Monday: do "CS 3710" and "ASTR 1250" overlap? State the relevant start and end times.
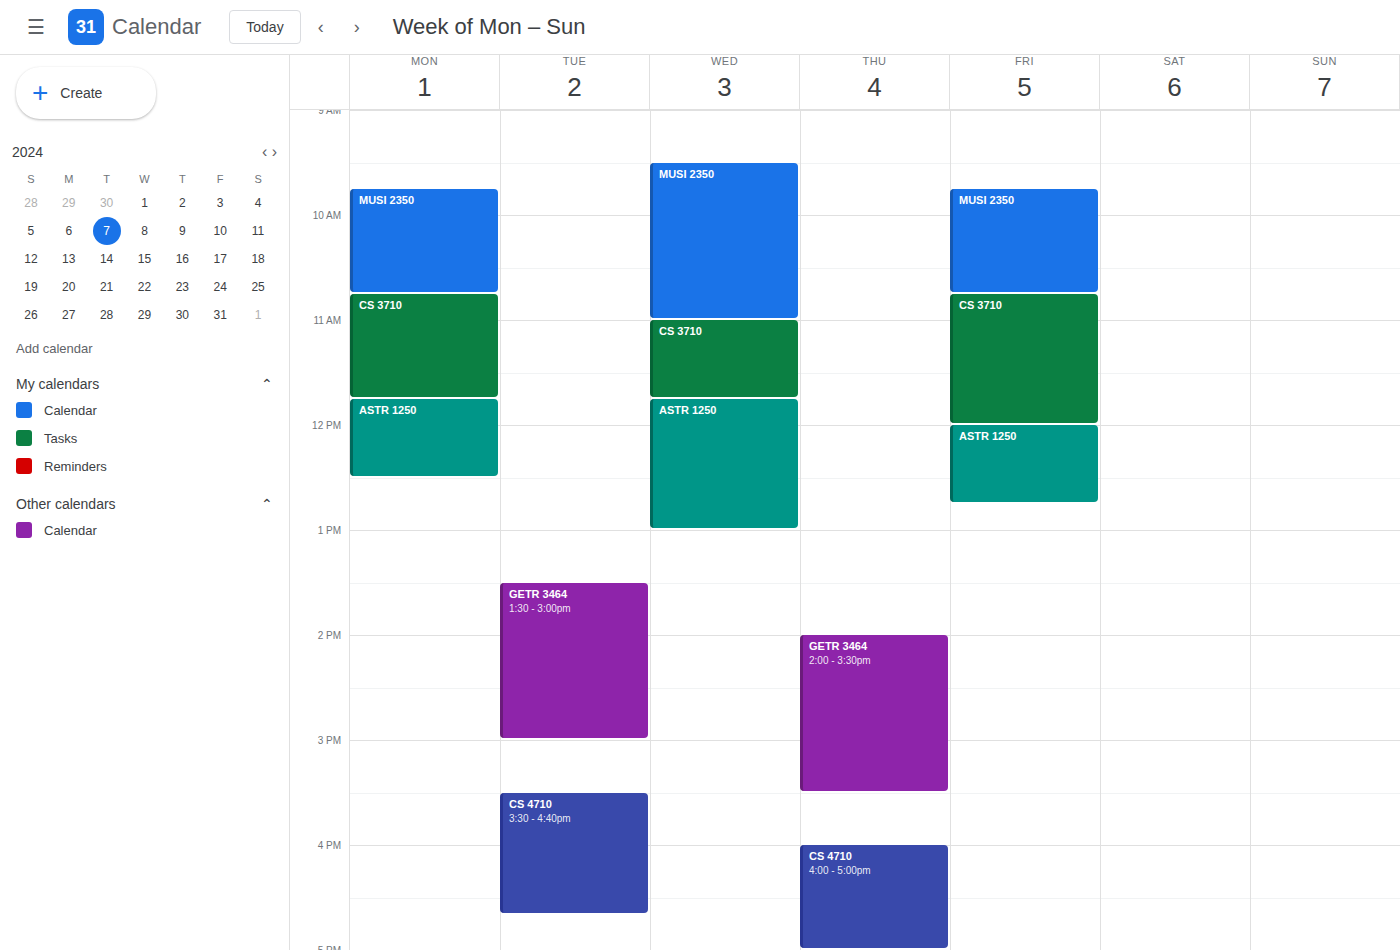
"CS 3710" ends at 11:45, exactly when "ASTR 1250" starts -- they touch but do not overlap.